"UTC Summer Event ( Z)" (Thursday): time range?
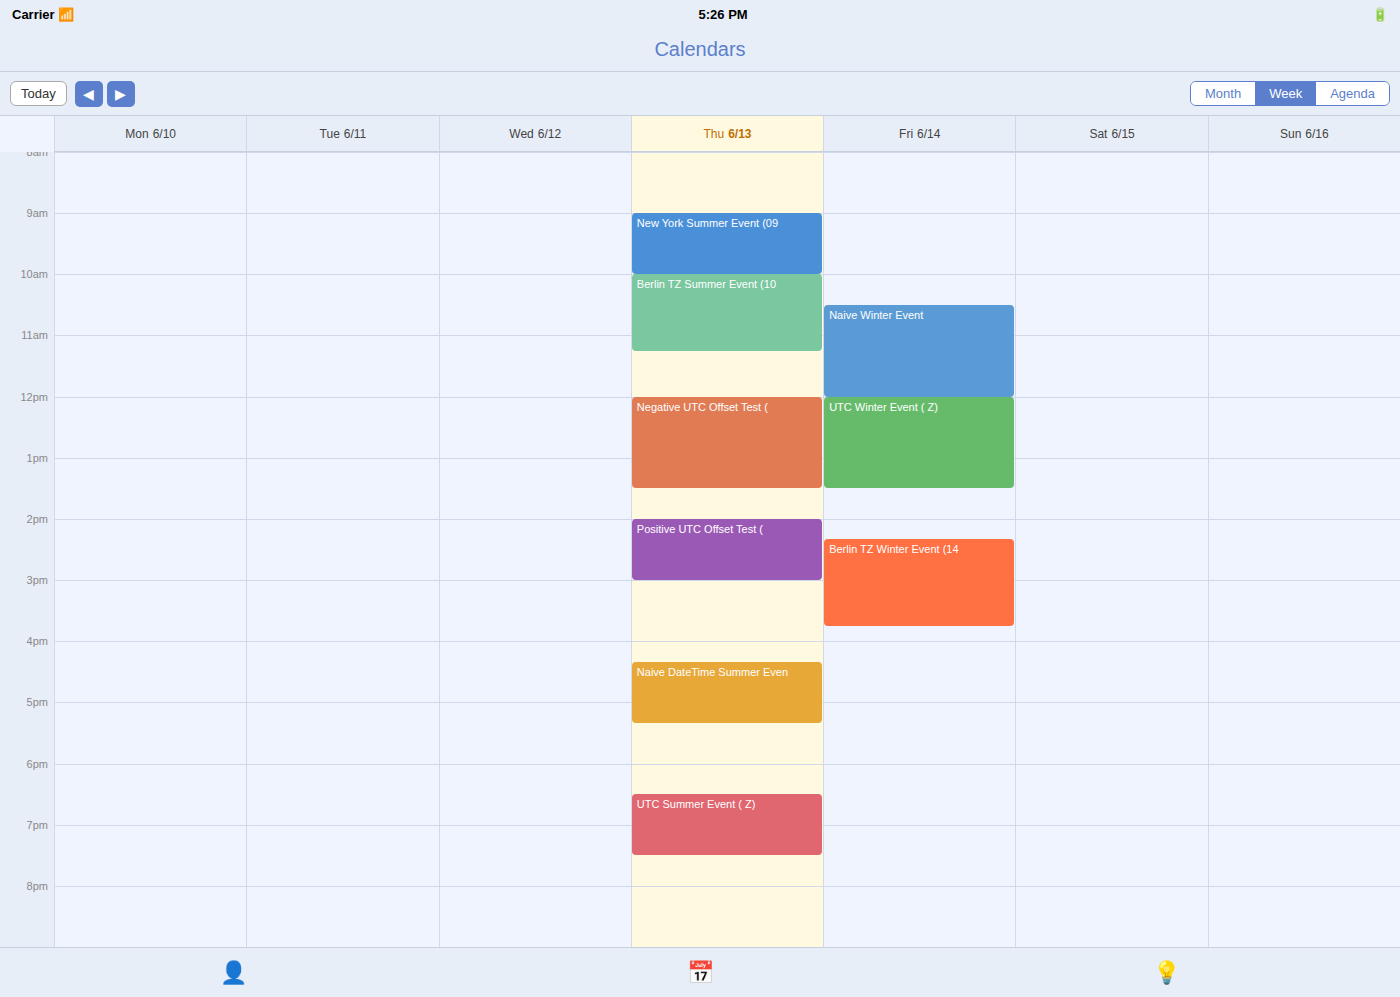
6:30 PM to 7:30 PM